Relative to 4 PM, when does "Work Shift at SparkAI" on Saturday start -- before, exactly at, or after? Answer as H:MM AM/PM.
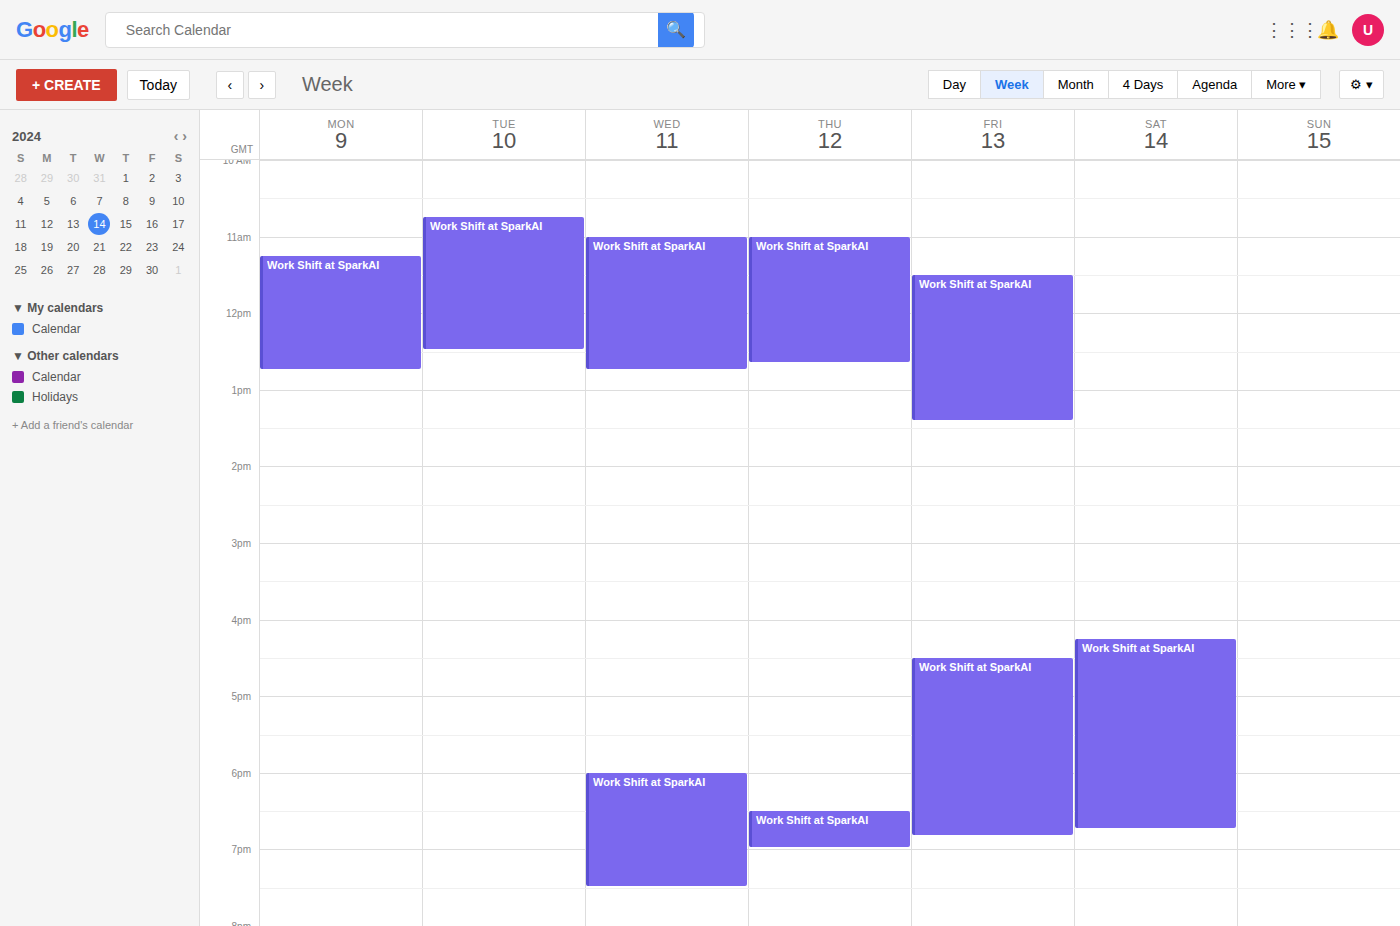
4:15 PM -- after 4 PM, 15 minutes below the 4 PM line.